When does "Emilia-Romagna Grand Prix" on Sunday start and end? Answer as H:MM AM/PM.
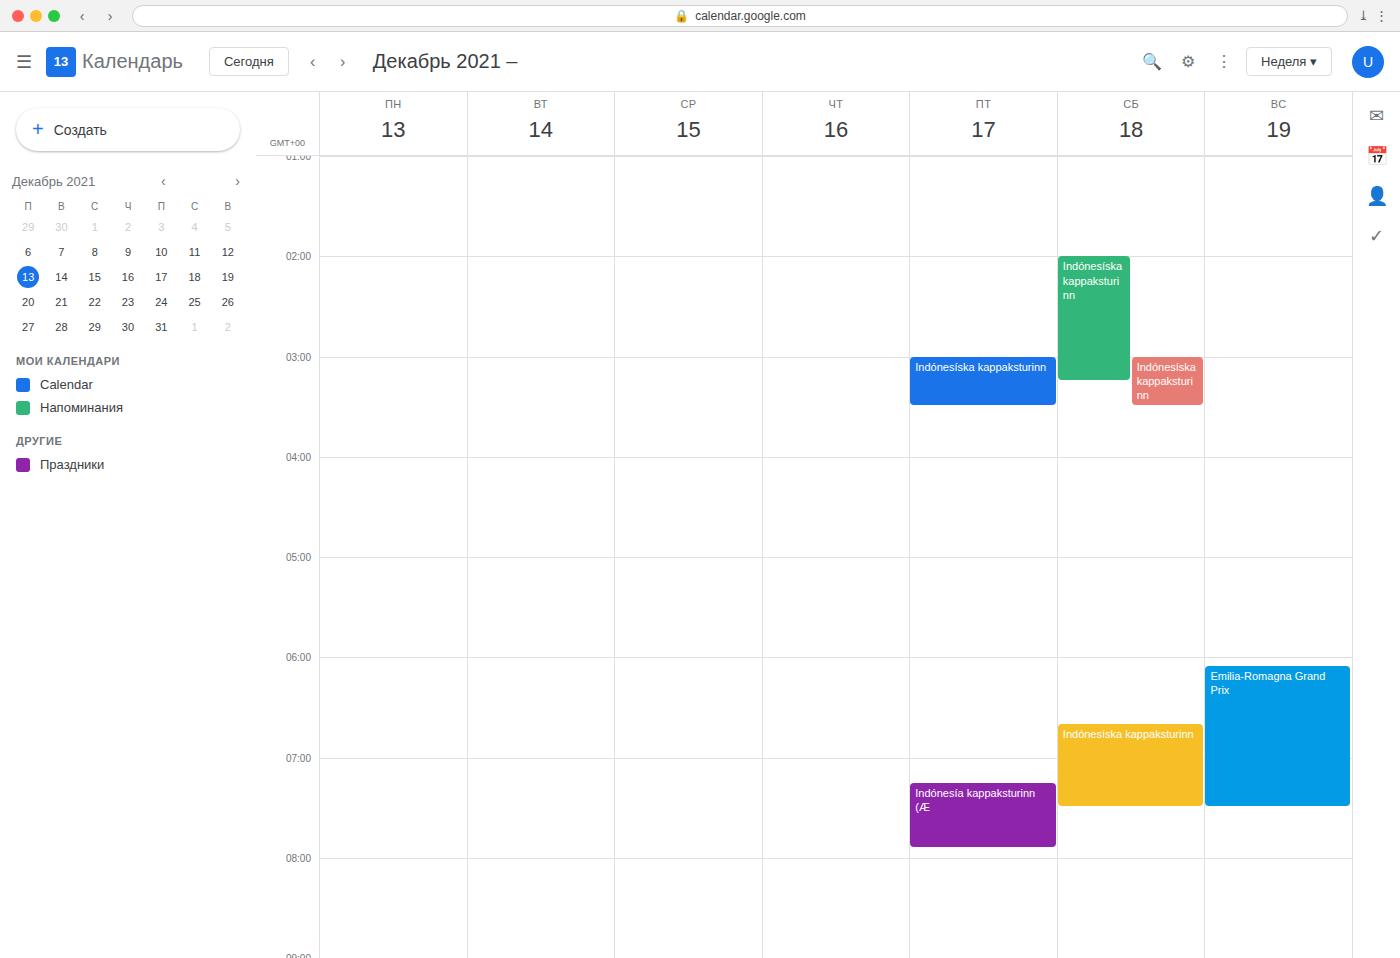
6:05 AM to 7:30 AM